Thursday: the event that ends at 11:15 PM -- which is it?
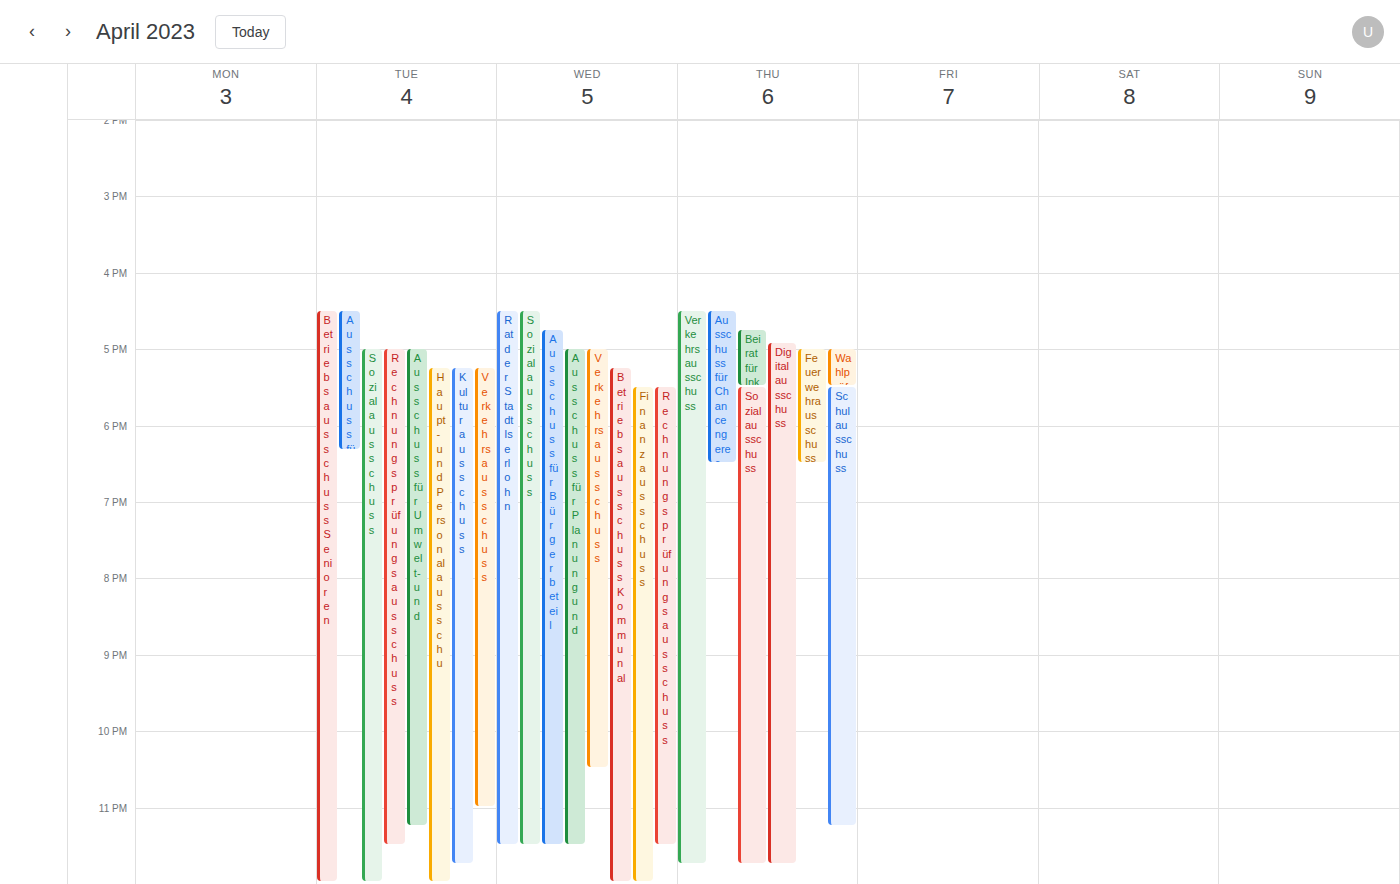
"Schulausschuss"